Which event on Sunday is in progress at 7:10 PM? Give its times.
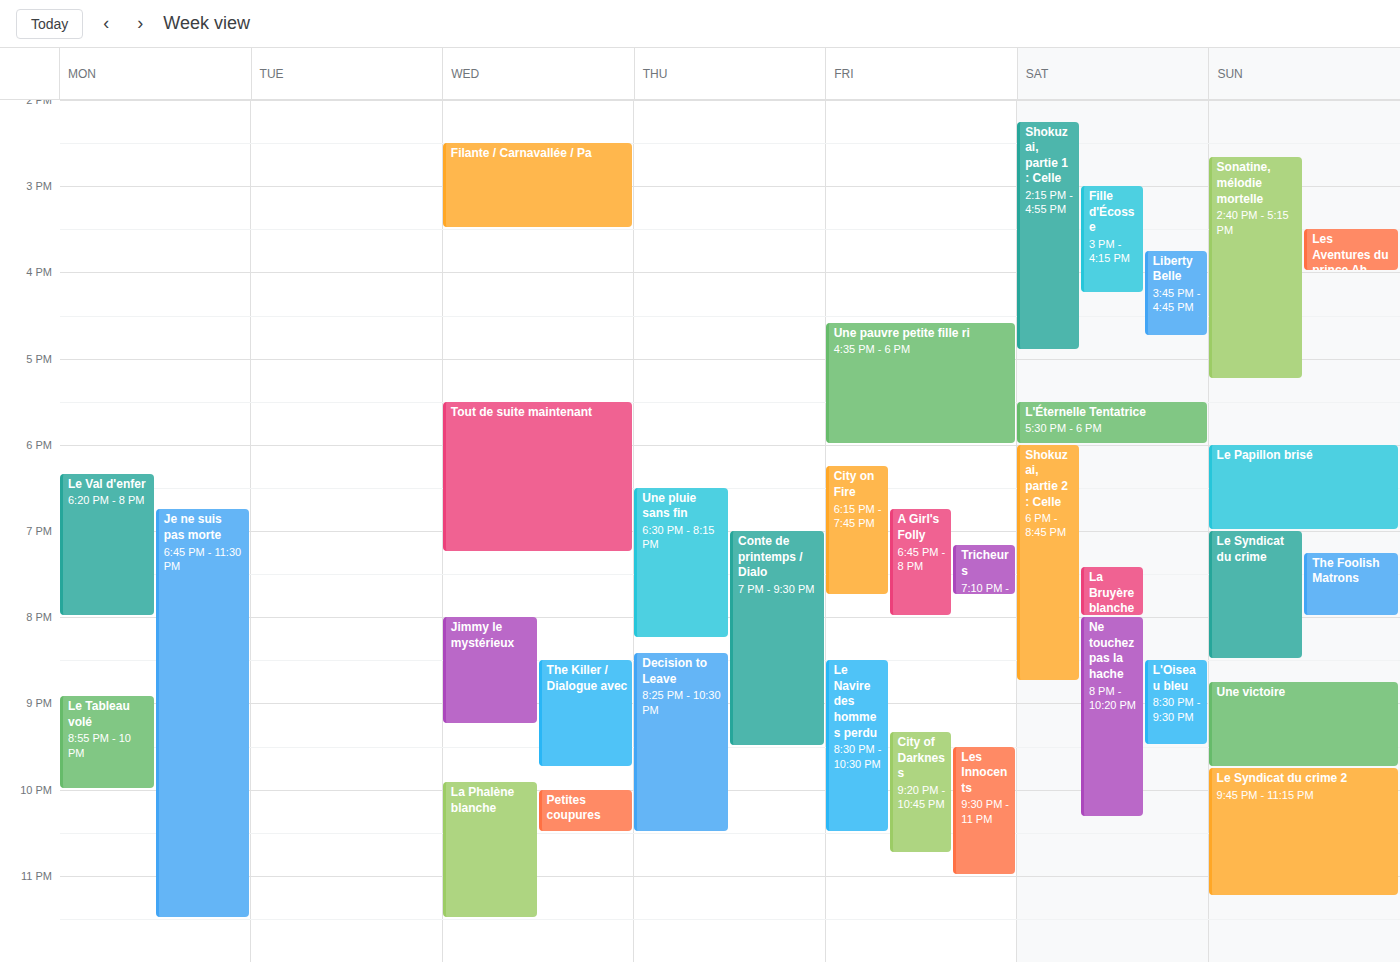
"Le Syndicat du crime", 7:00 PM to 8:30 PM